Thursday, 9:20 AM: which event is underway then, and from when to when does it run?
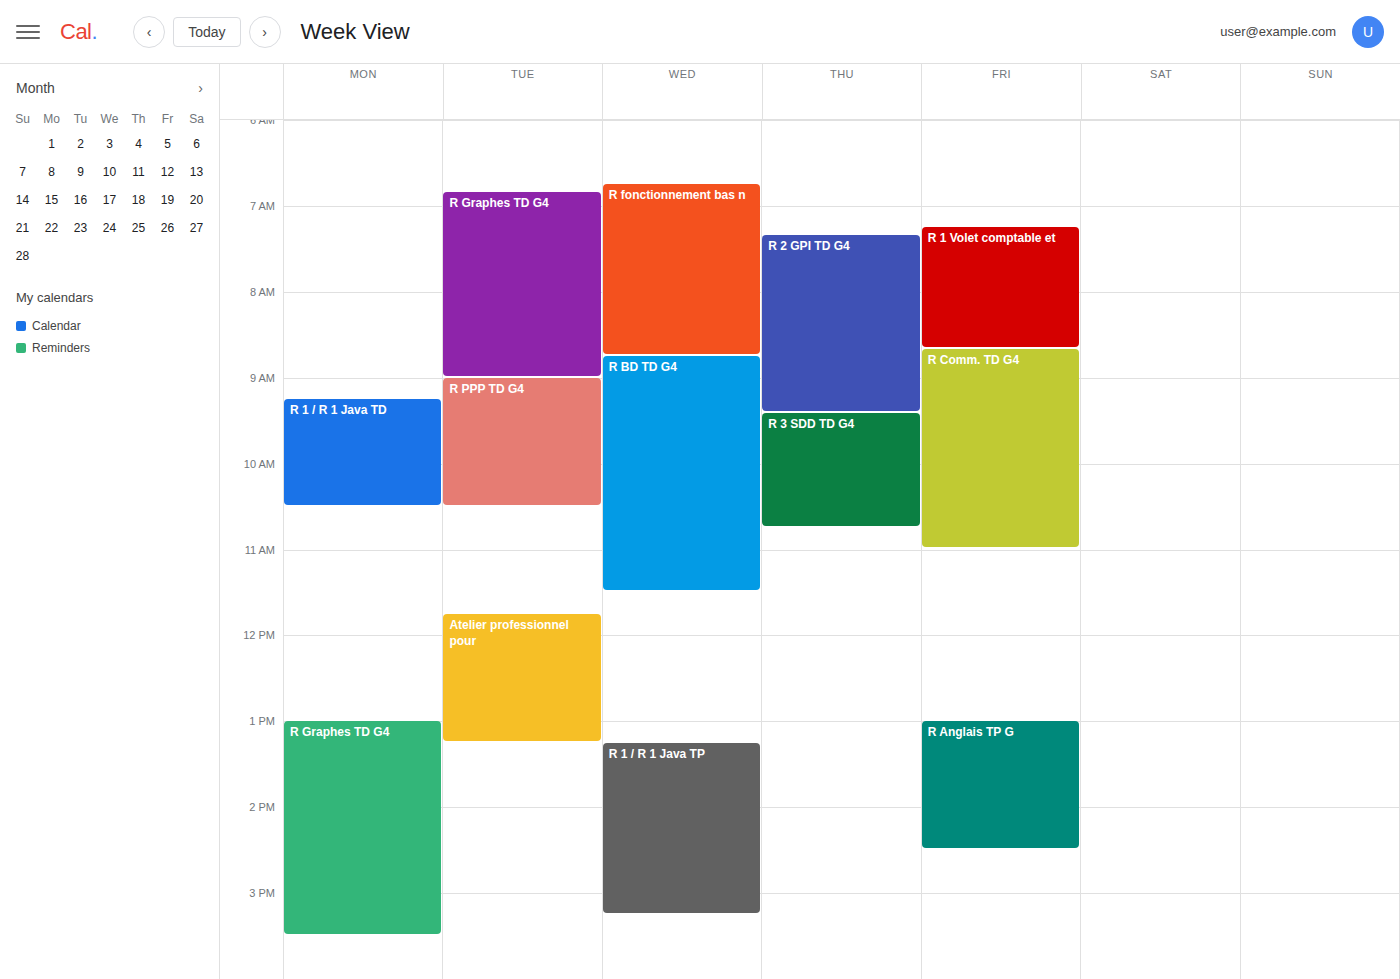
"R 2 GPI TD G4", 7:20 AM to 9:25 AM